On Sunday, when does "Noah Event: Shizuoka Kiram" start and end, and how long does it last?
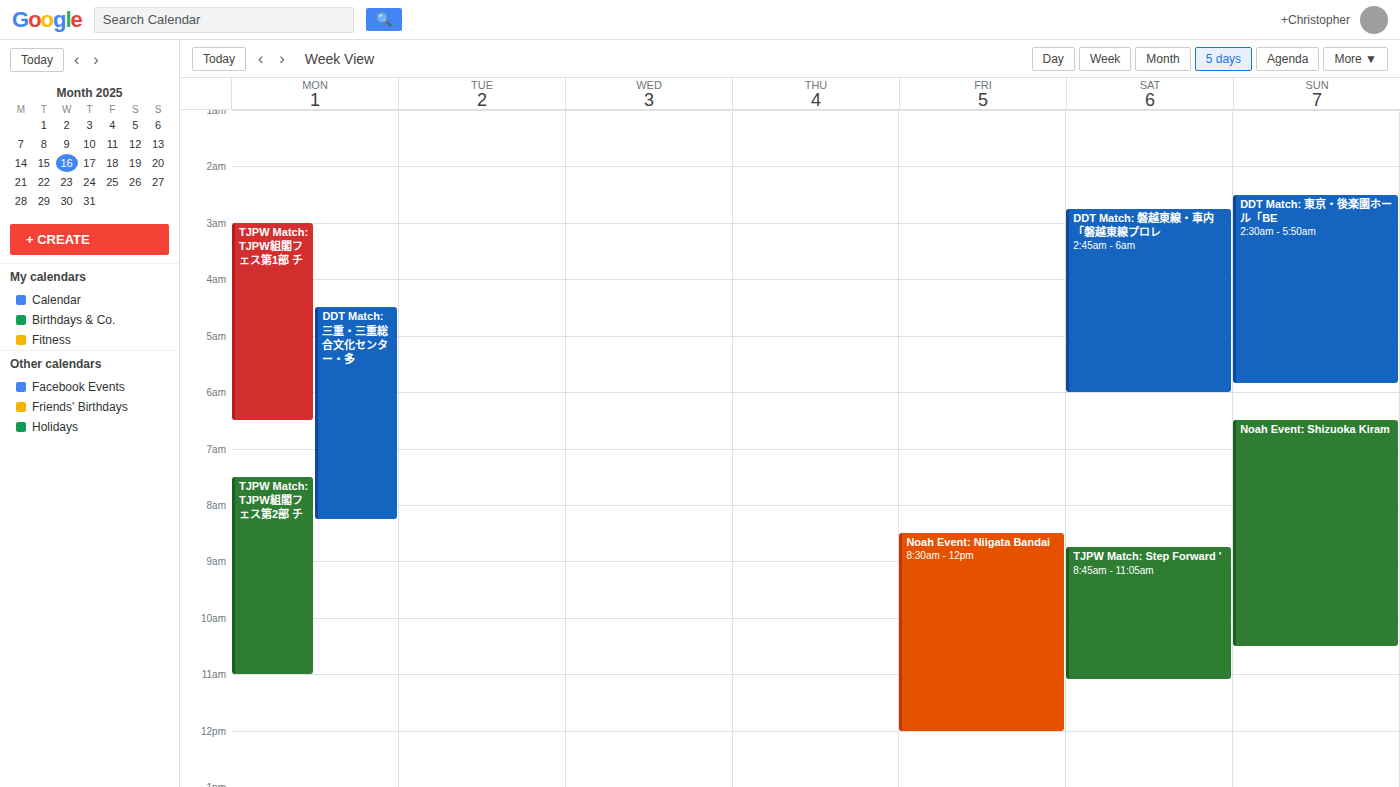
6:30 AM to 10:30 AM, 4 hours